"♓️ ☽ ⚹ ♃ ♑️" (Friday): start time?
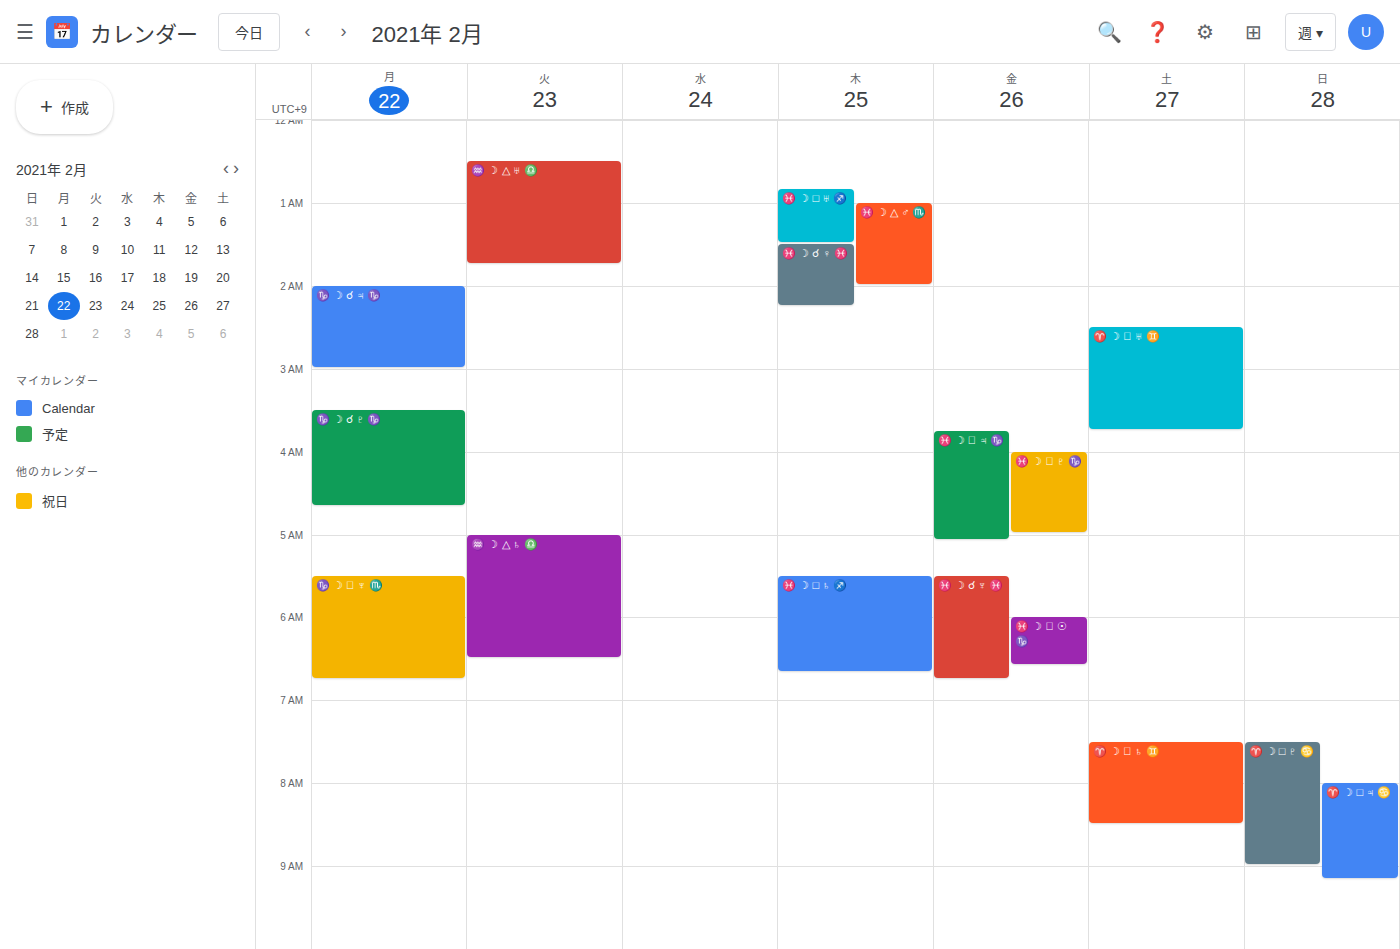
3:45 AM